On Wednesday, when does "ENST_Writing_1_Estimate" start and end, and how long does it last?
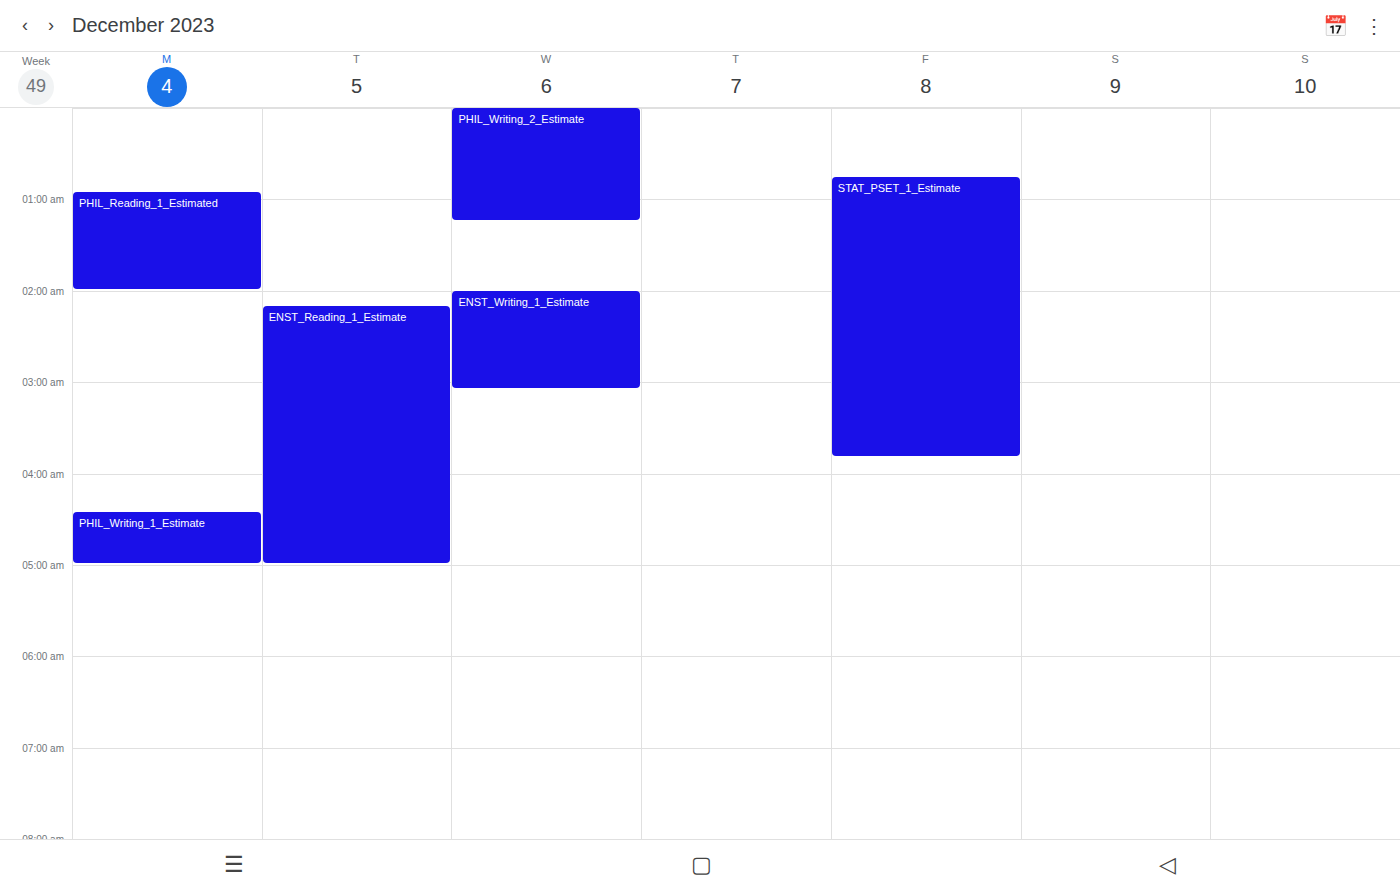
2:00 AM to 3:05 AM, 1 hour 5 minutes